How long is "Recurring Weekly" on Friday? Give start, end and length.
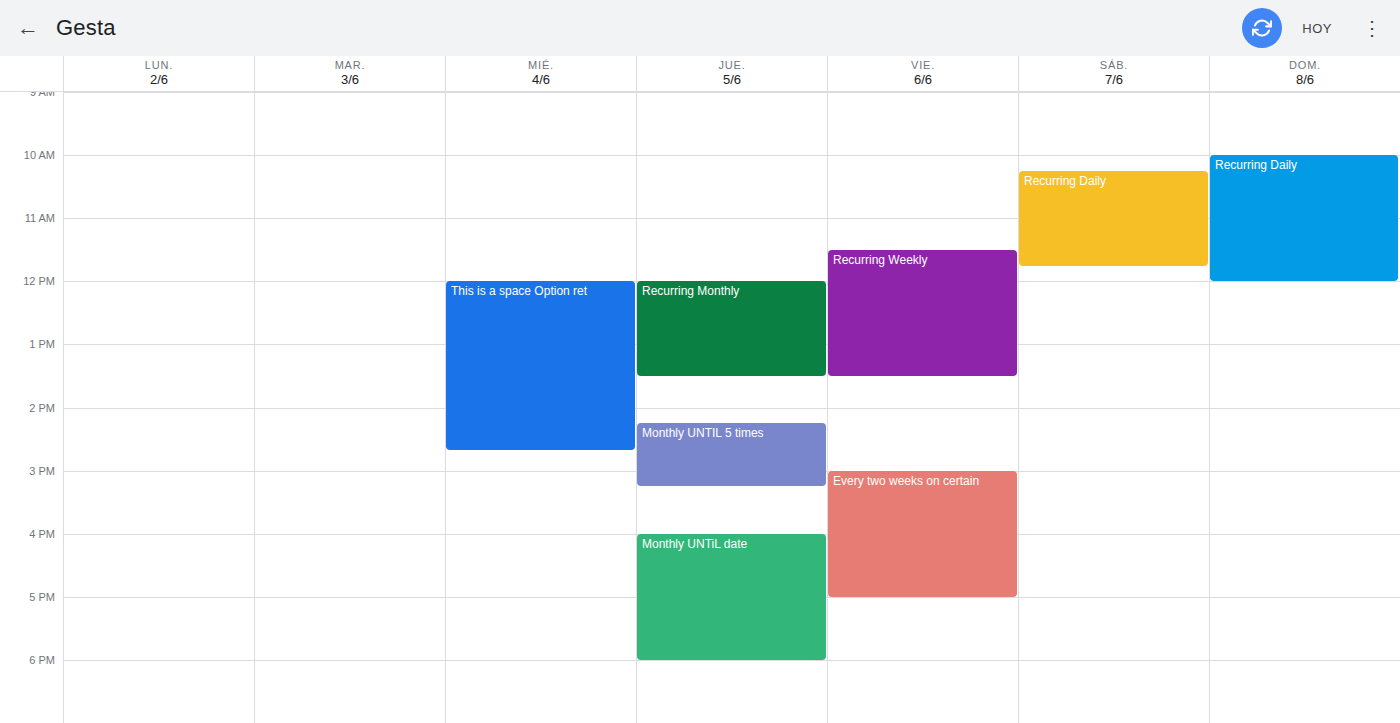
11:30 AM to 1:30 PM, 2 hours